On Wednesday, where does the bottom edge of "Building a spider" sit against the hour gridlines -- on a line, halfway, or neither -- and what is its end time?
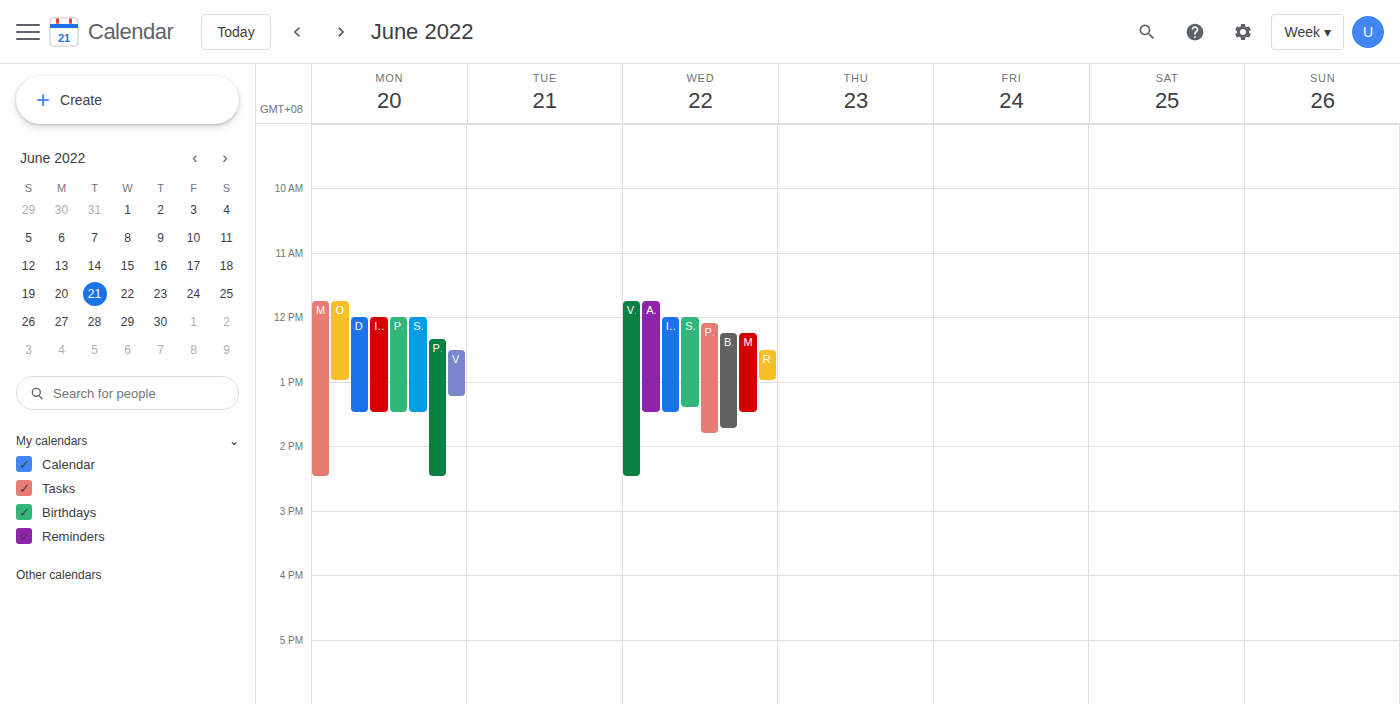
13:45 -- neither: three quarters of the way from the 13:00 line to the 14:00 line.